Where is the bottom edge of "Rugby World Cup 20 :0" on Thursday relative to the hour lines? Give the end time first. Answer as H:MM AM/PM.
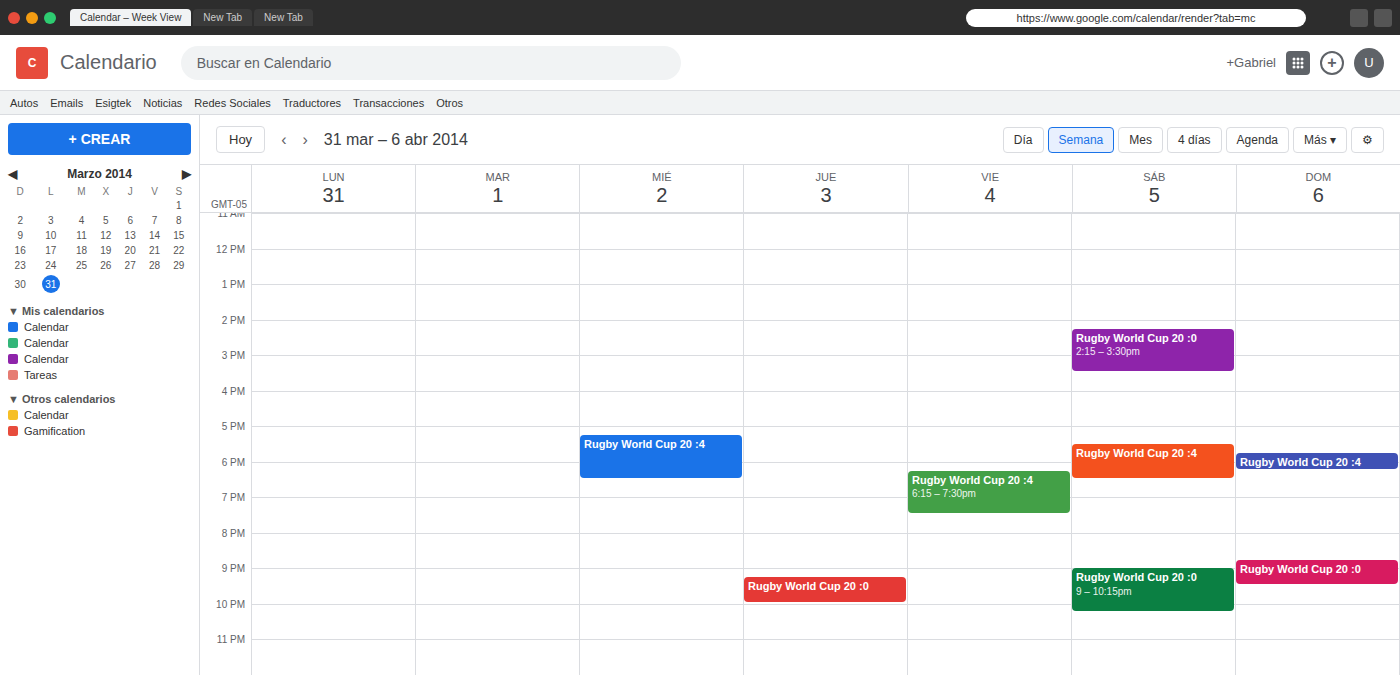
10:00 PM -- exactly on the 10 PM line.